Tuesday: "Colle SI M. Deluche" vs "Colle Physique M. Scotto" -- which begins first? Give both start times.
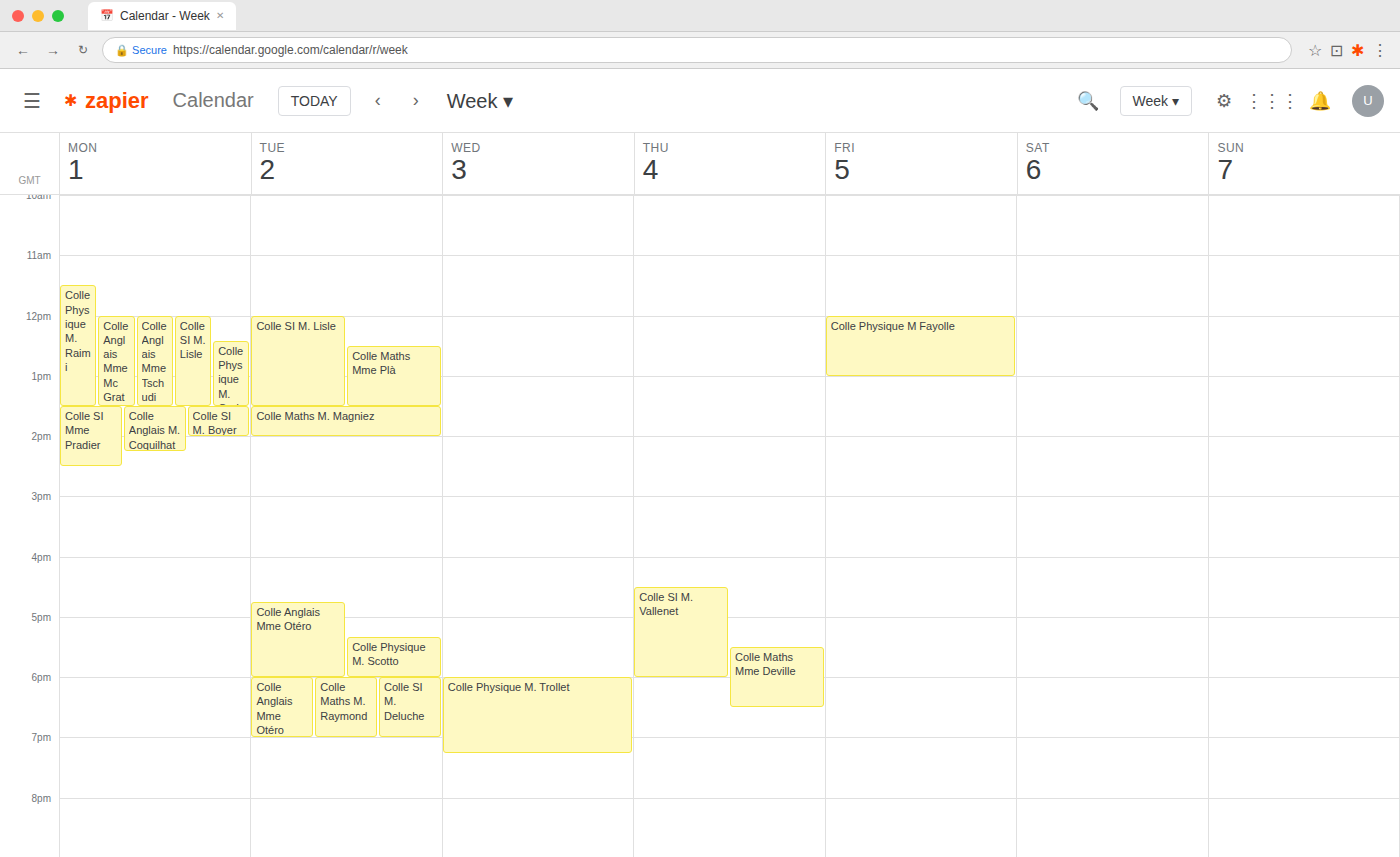
"Colle Physique M. Scotto" 17:20; "Colle SI M. Deluche" 18:00.